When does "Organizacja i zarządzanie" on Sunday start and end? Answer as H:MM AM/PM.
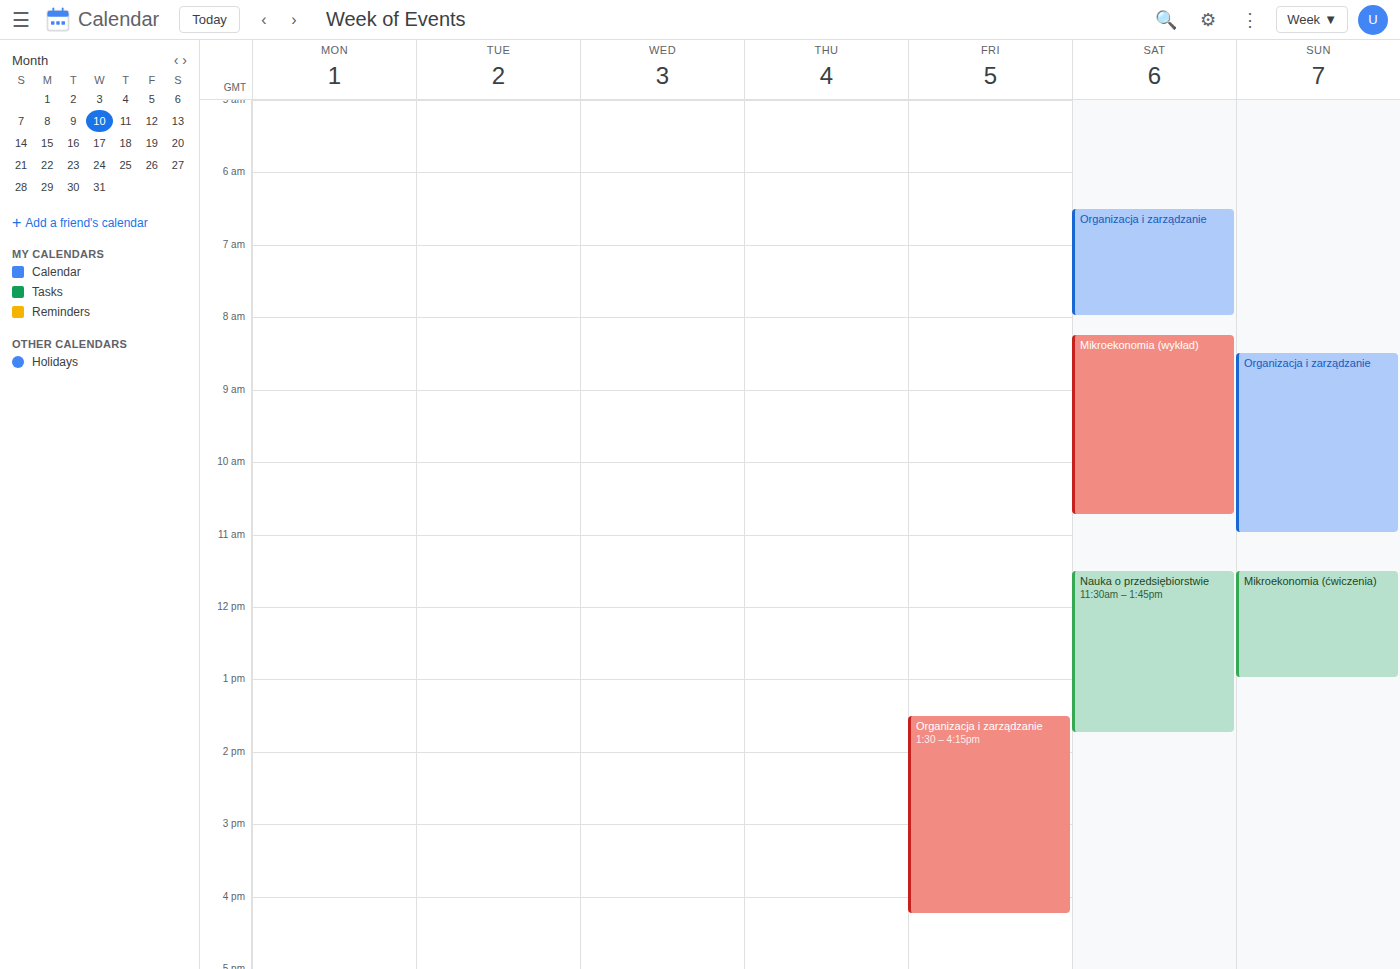
8:30 AM to 11:00 AM